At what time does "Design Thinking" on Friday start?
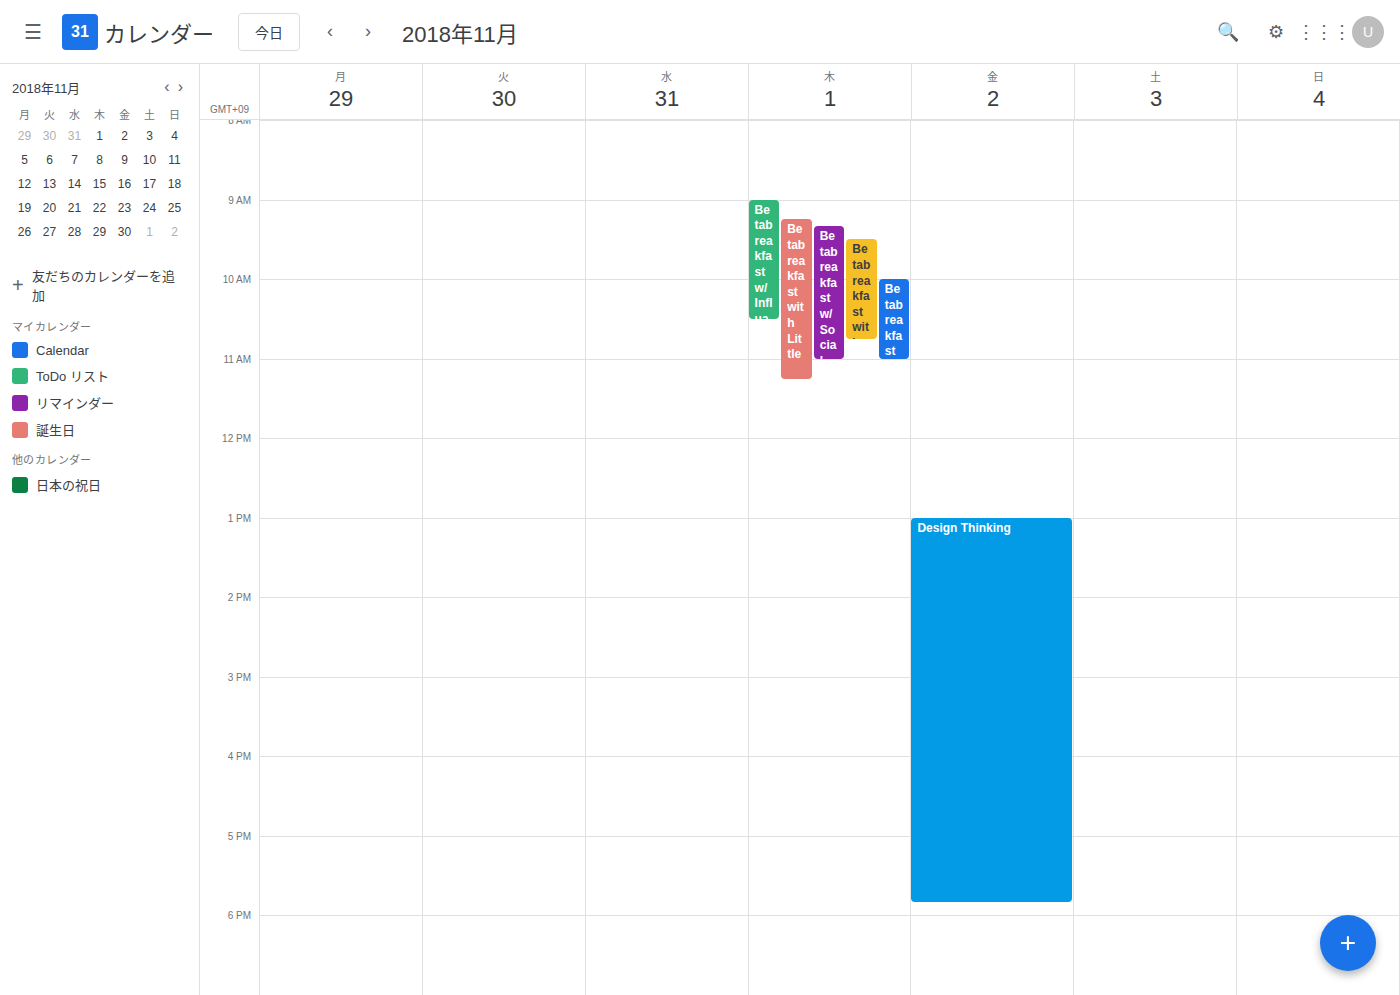
1:00 PM